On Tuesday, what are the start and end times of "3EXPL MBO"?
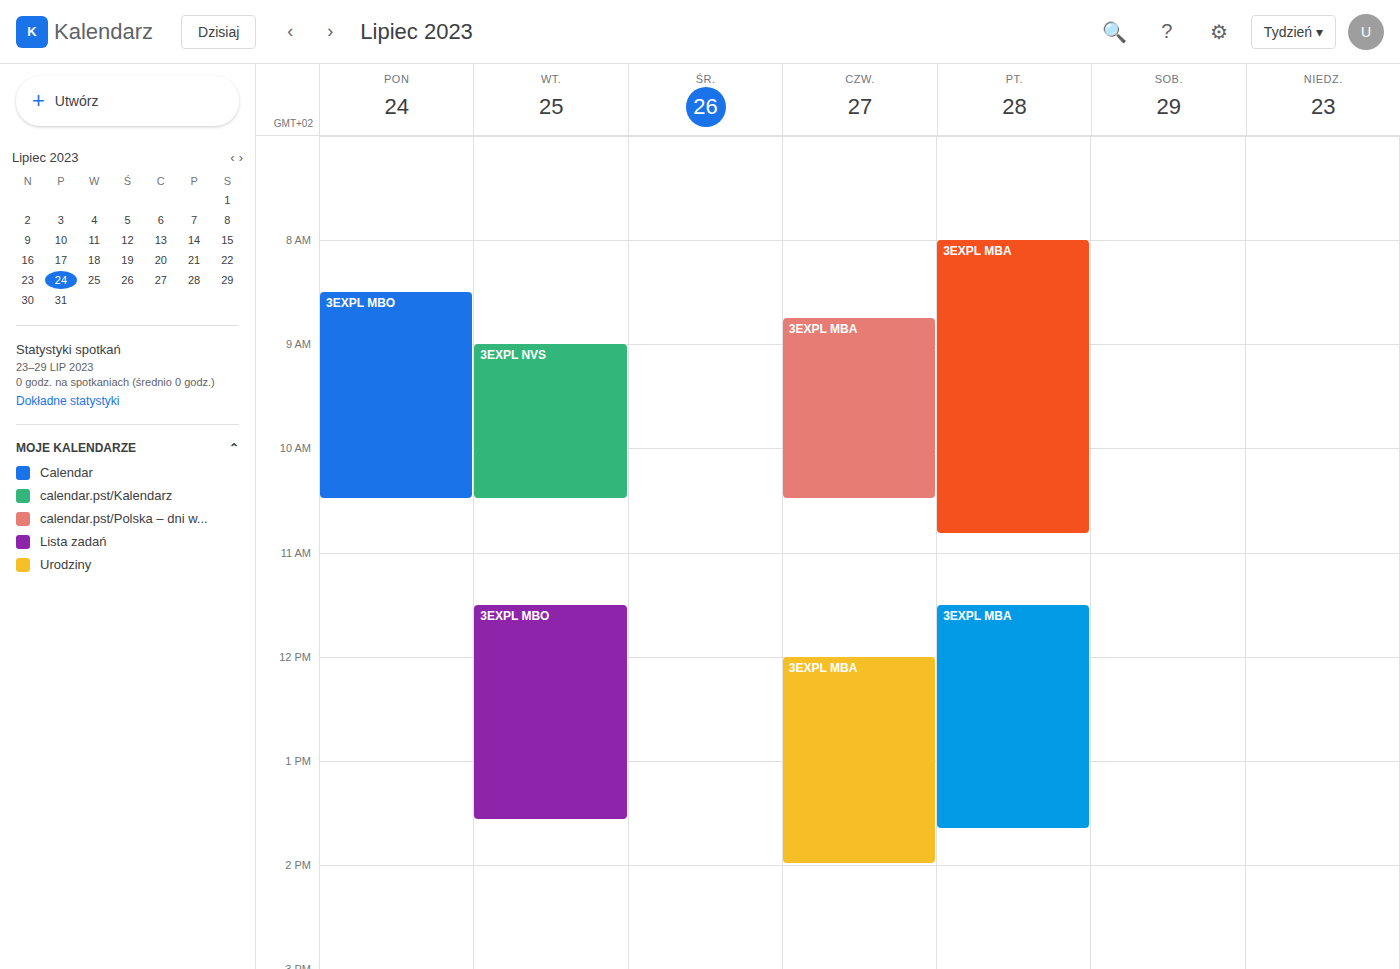
11:30 AM to 1:35 PM